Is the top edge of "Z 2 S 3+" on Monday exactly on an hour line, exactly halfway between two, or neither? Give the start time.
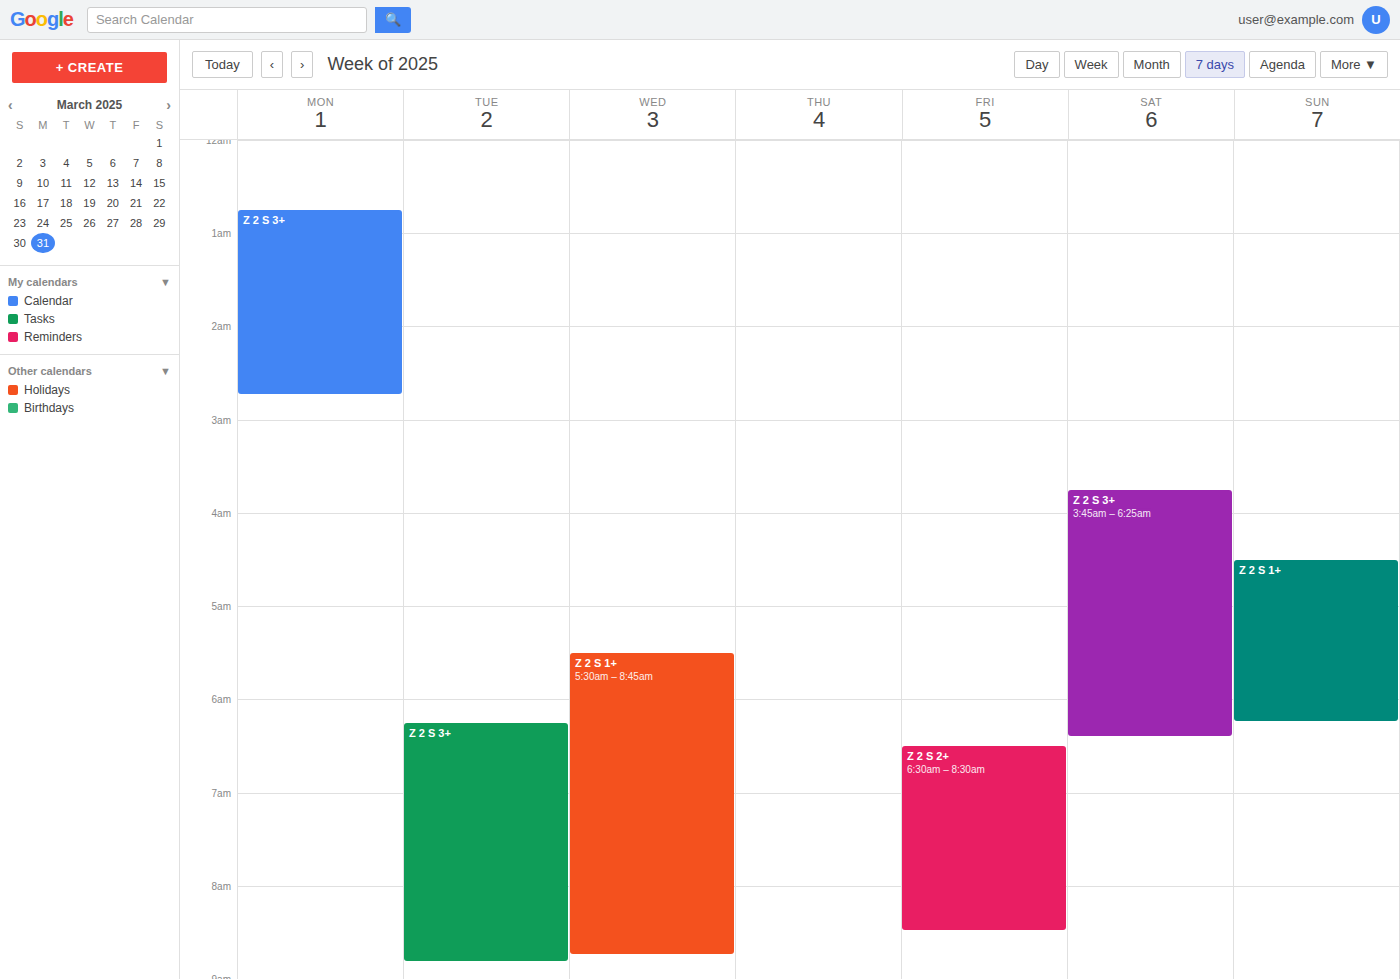
12:45 AM -- neither: three quarters of the way from the 12 AM line to the 1 AM line.